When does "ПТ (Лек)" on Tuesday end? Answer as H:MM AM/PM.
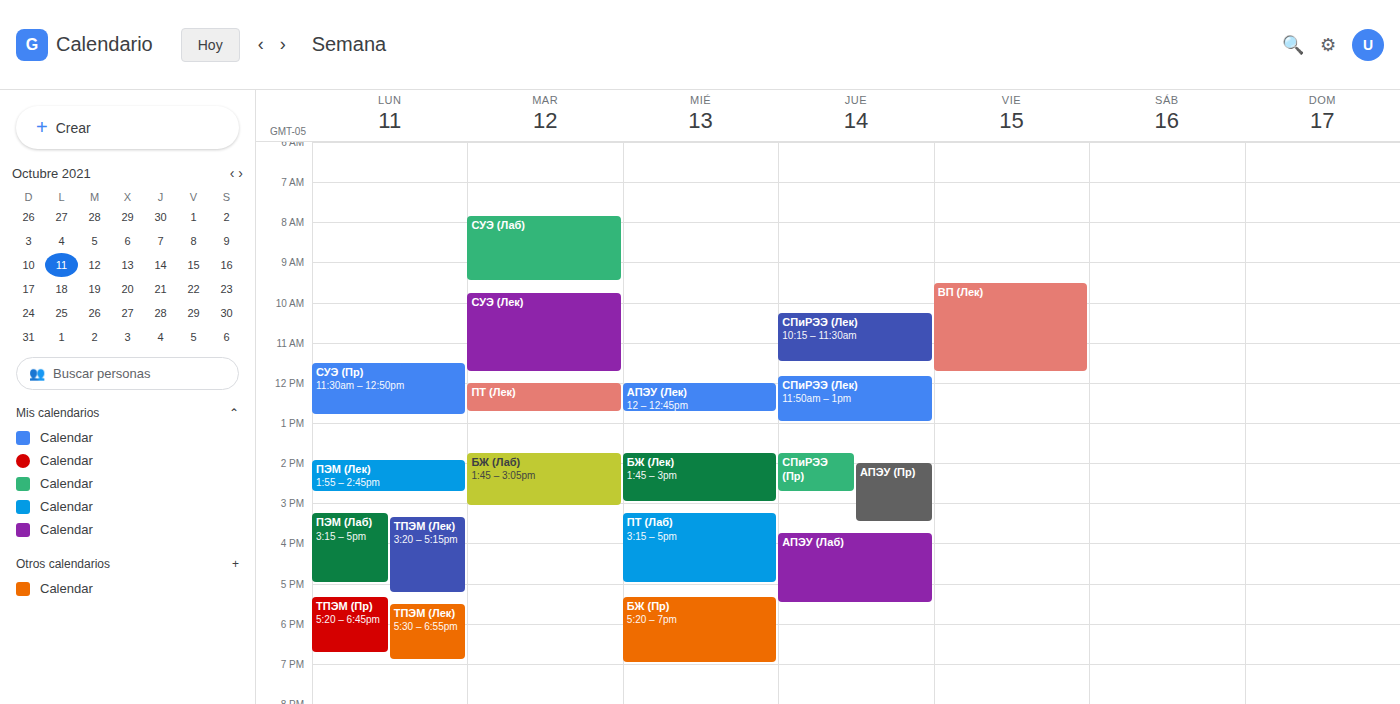
12:45 PM